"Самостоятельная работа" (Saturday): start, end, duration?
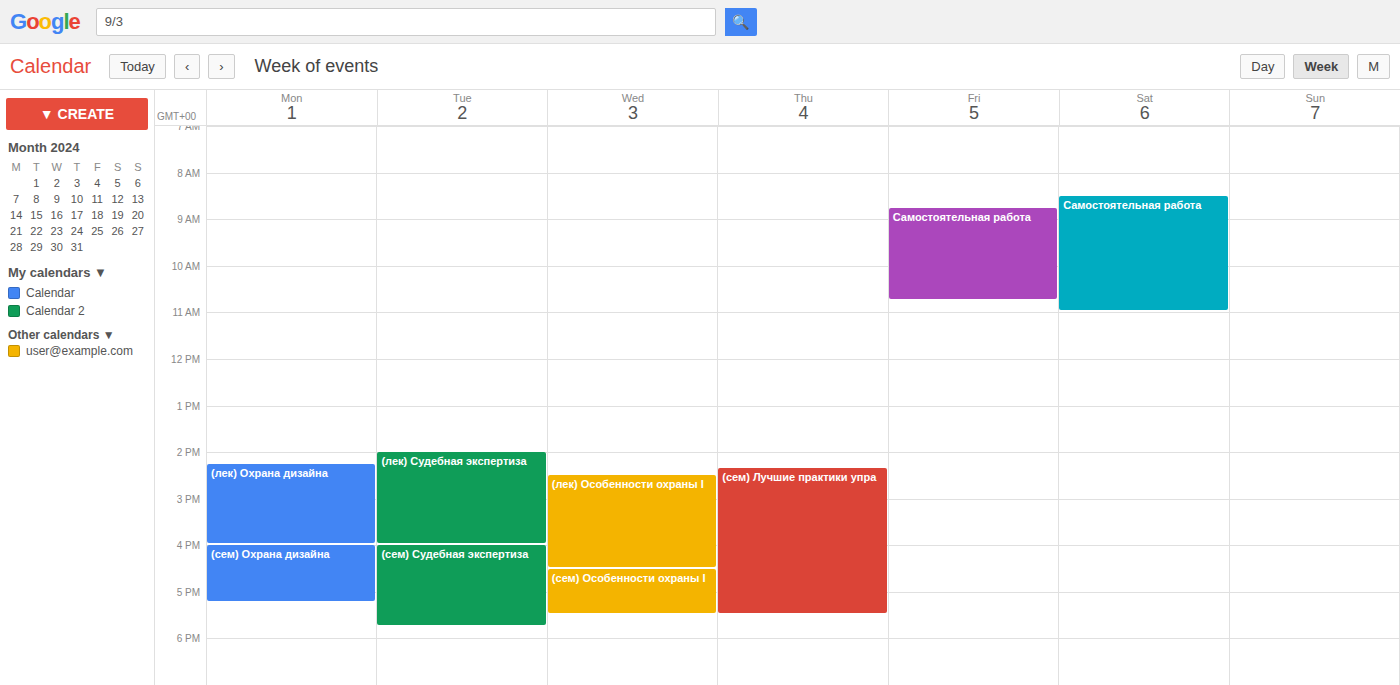
8:30 AM to 11:00 AM, 2 hours 30 minutes